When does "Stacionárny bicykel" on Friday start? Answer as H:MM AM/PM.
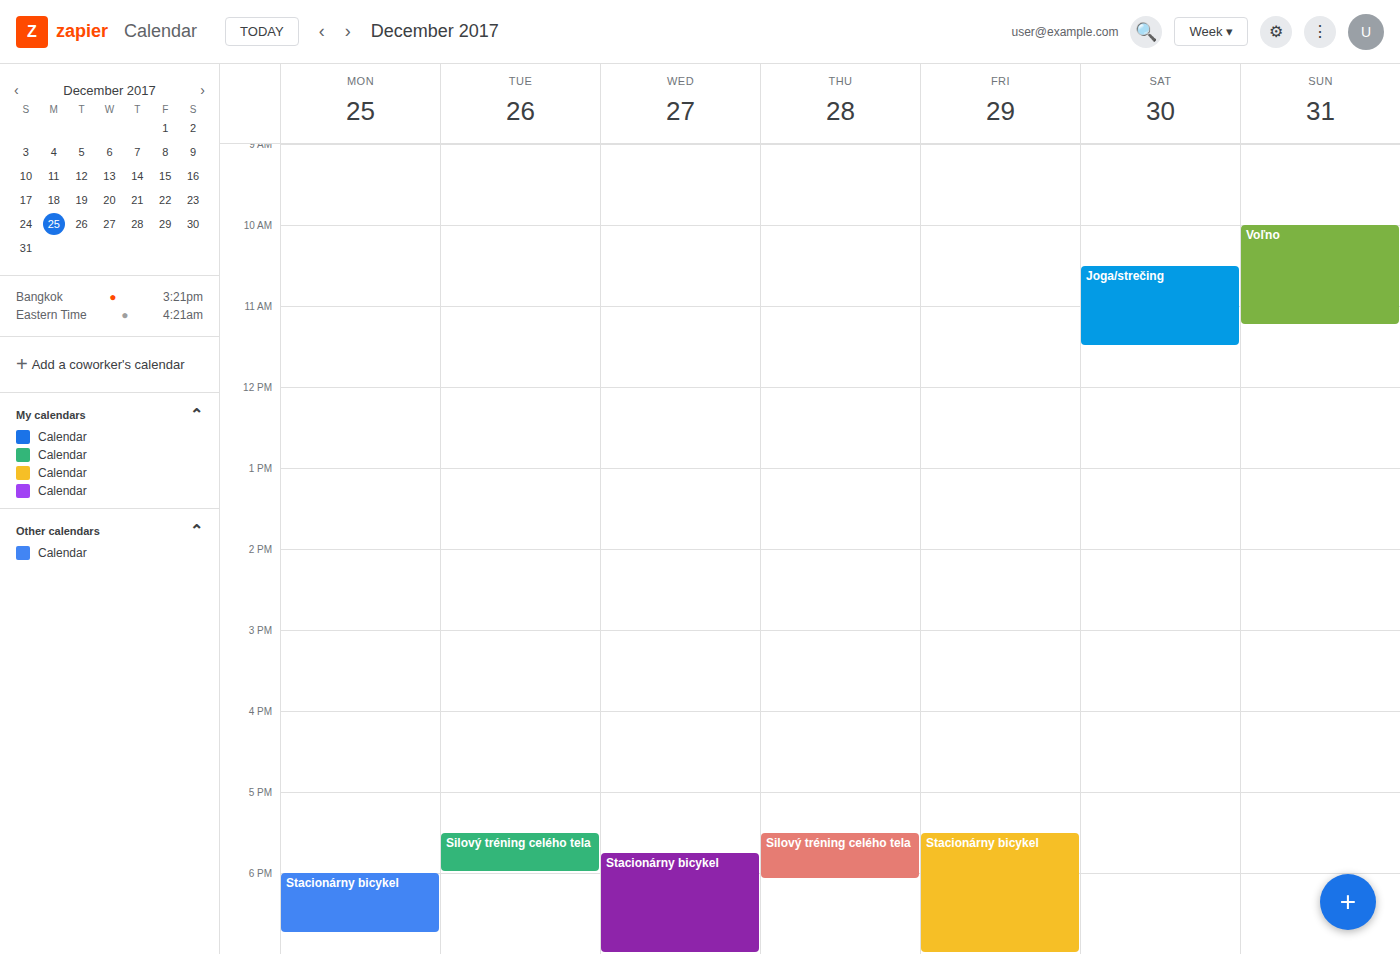
5:30 PM